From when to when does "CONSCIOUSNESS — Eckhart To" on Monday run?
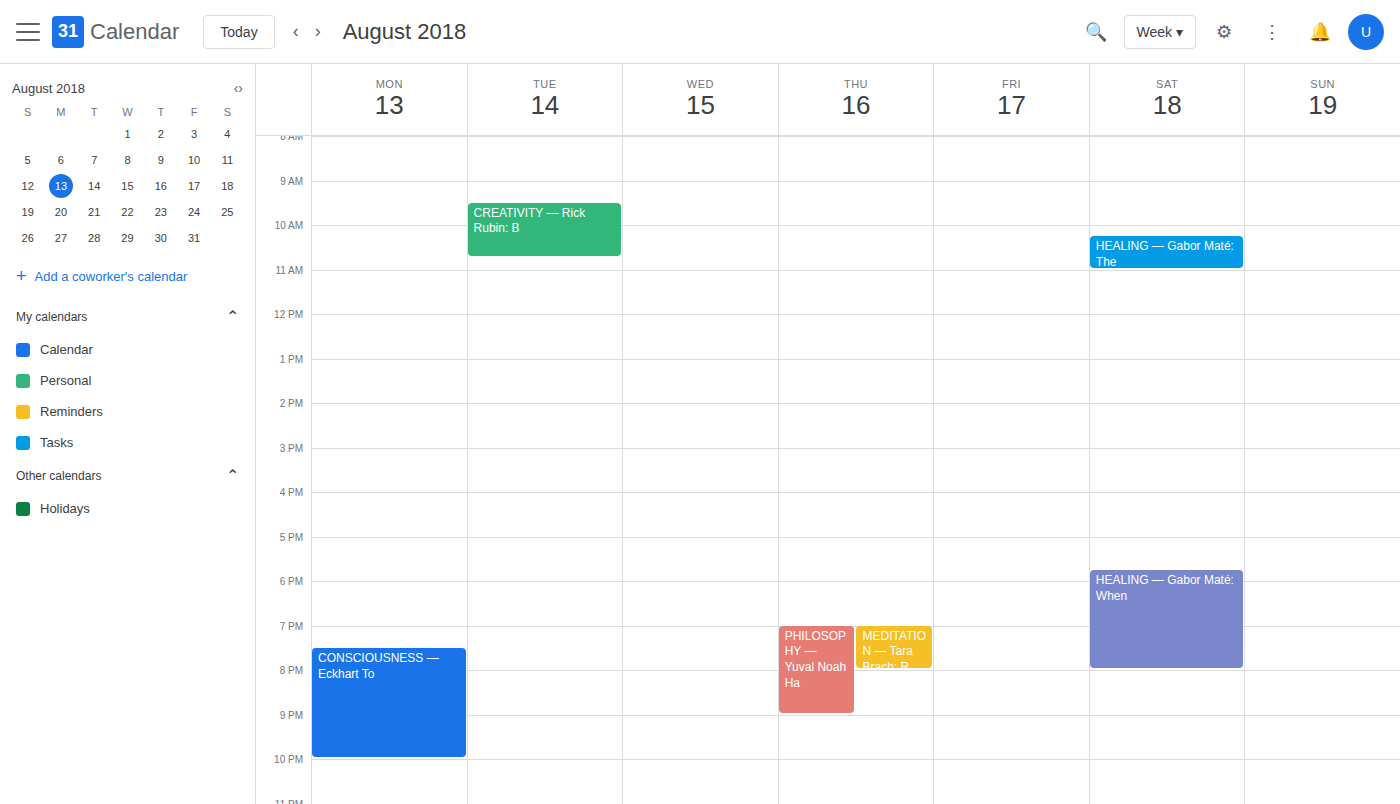
7:30 PM to 10:00 PM